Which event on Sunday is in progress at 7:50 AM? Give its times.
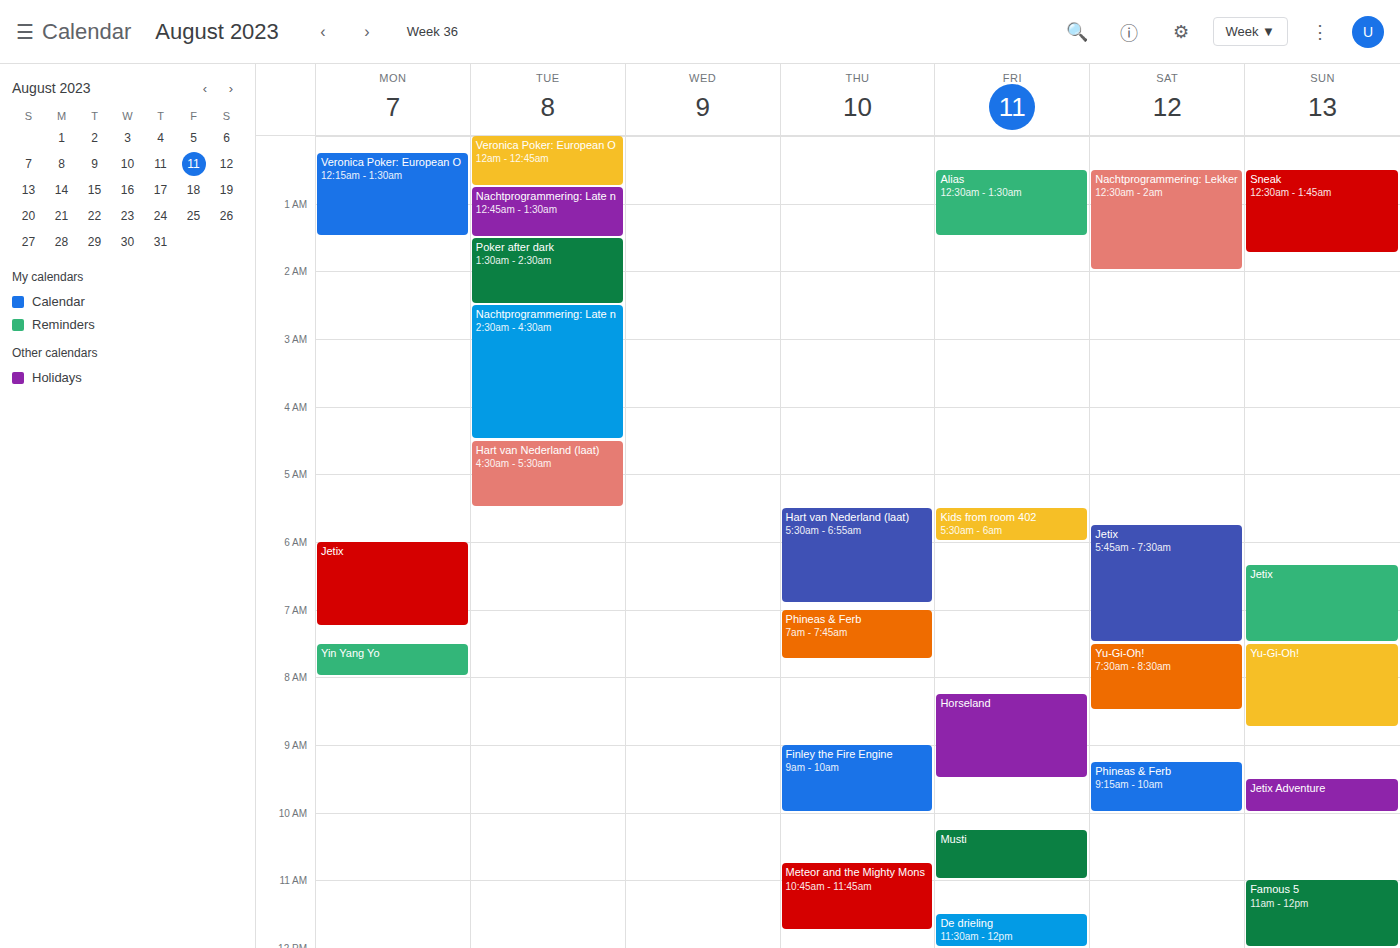
"Yu-Gi-Oh!", 7:30 AM to 8:45 AM